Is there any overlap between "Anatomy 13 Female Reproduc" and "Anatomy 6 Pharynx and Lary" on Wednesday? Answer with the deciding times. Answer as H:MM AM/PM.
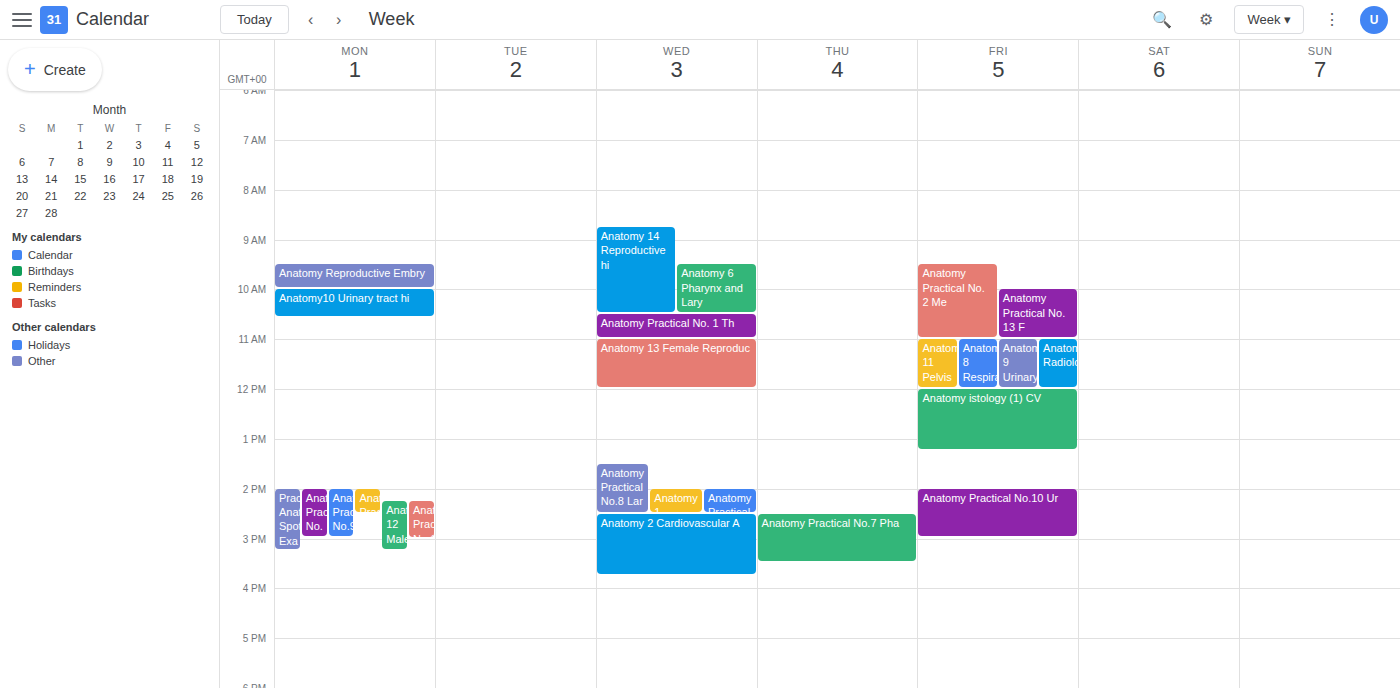
"Anatomy 6 Pharynx and Lary" ends at 10:30 AM and "Anatomy 13 Female Reproduc" starts at 11:00 AM -- no overlap.